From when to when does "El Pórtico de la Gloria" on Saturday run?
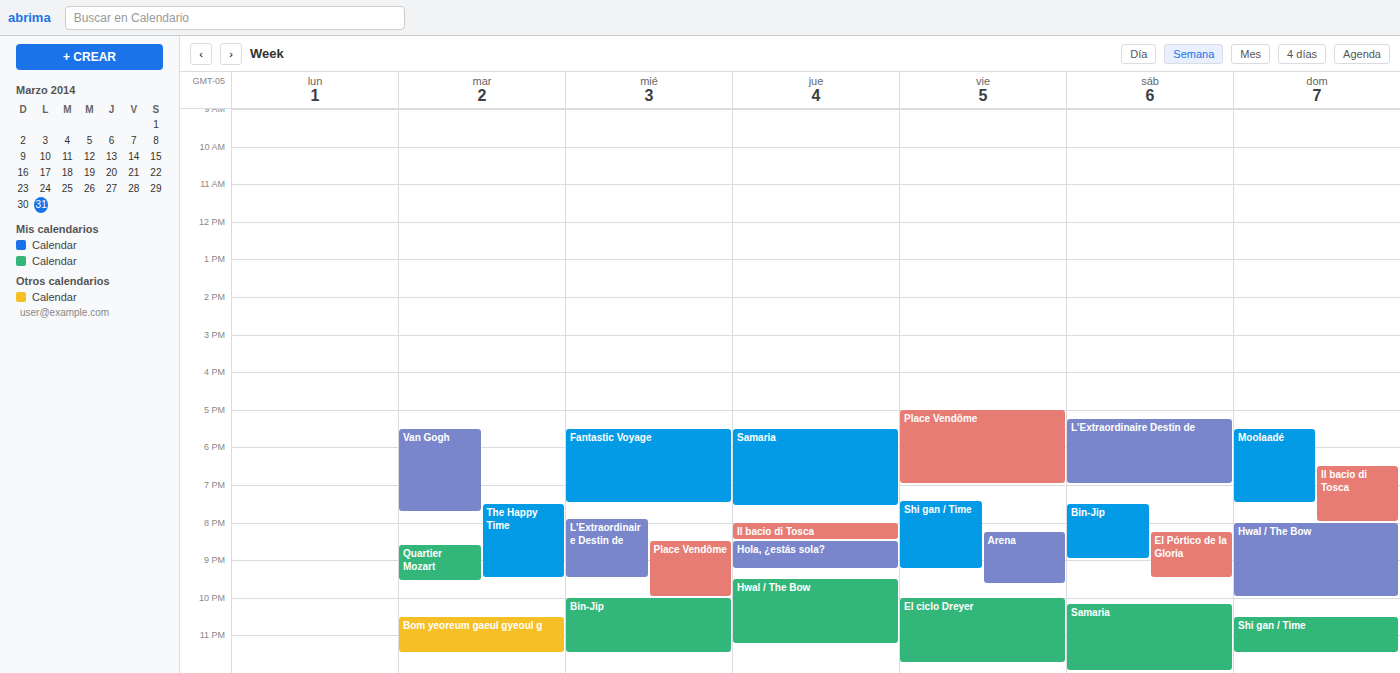
20:15 to 21:30